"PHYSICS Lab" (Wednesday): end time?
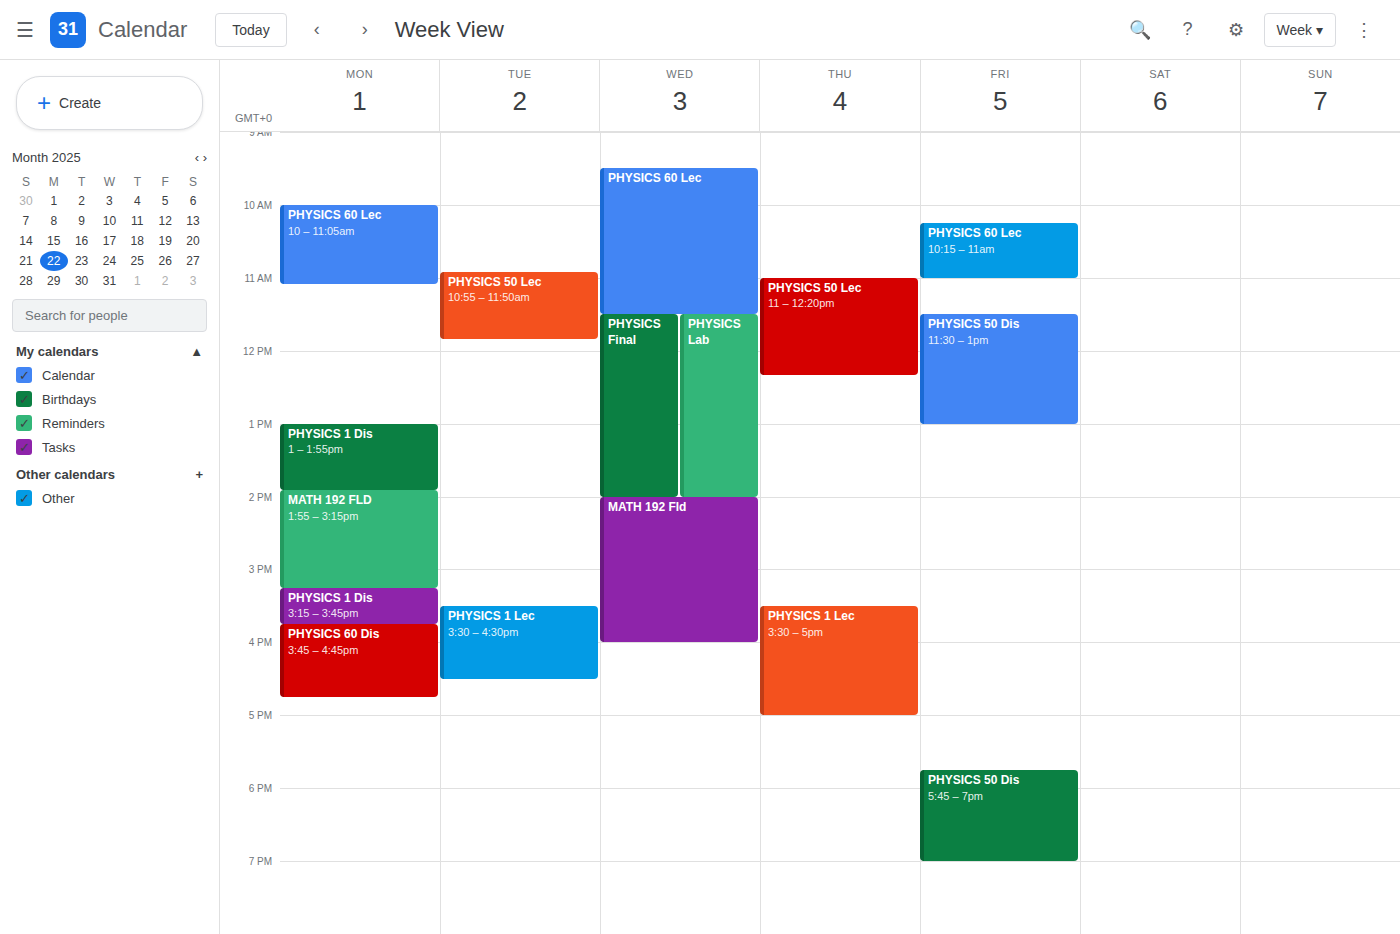
2:00 PM